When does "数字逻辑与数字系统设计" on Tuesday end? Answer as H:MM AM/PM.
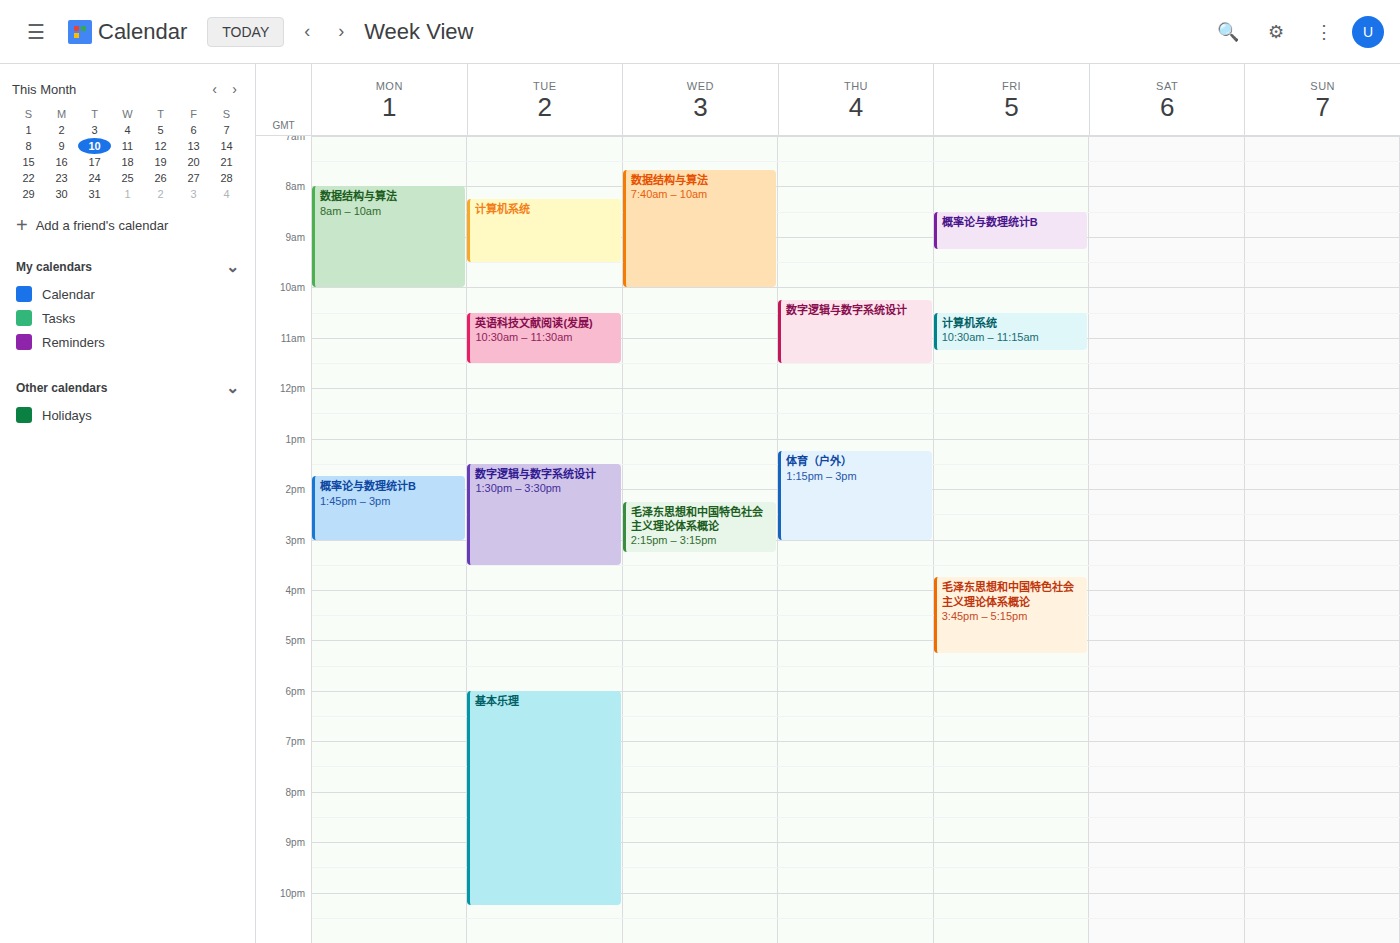
3:30 PM